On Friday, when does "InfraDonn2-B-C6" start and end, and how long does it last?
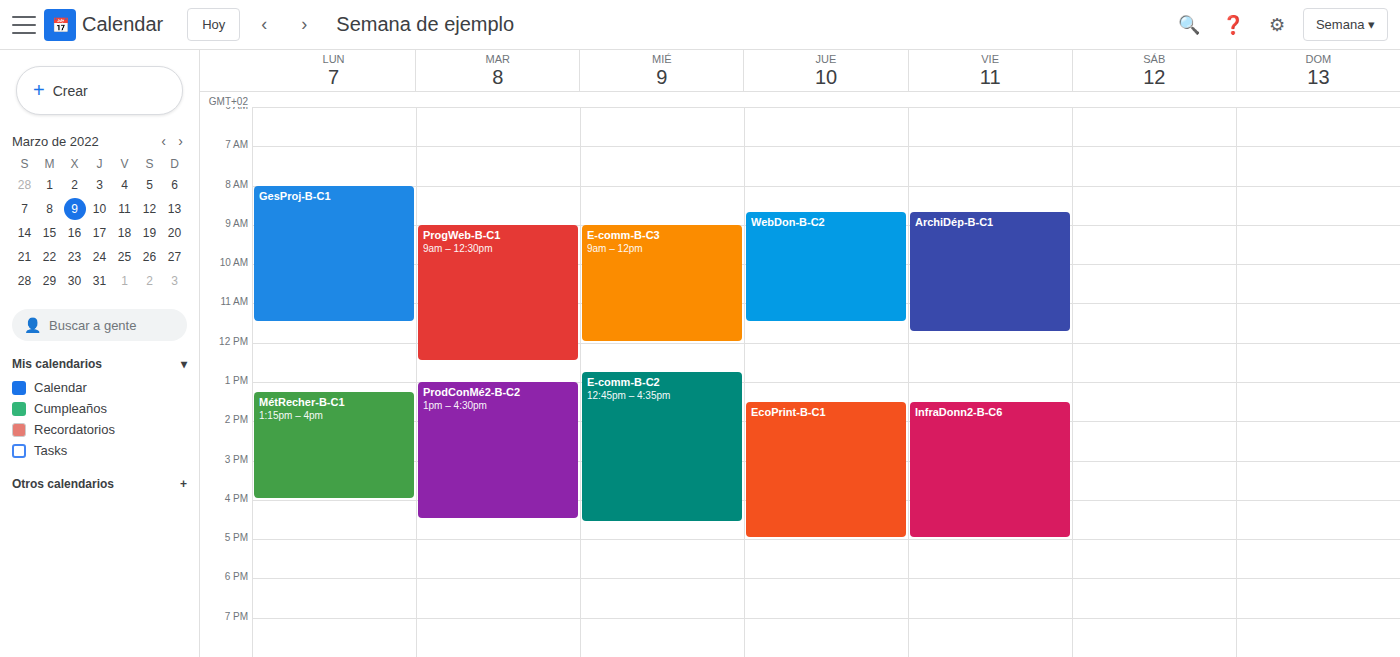
1:30 PM to 5:00 PM, 3 hours 30 minutes